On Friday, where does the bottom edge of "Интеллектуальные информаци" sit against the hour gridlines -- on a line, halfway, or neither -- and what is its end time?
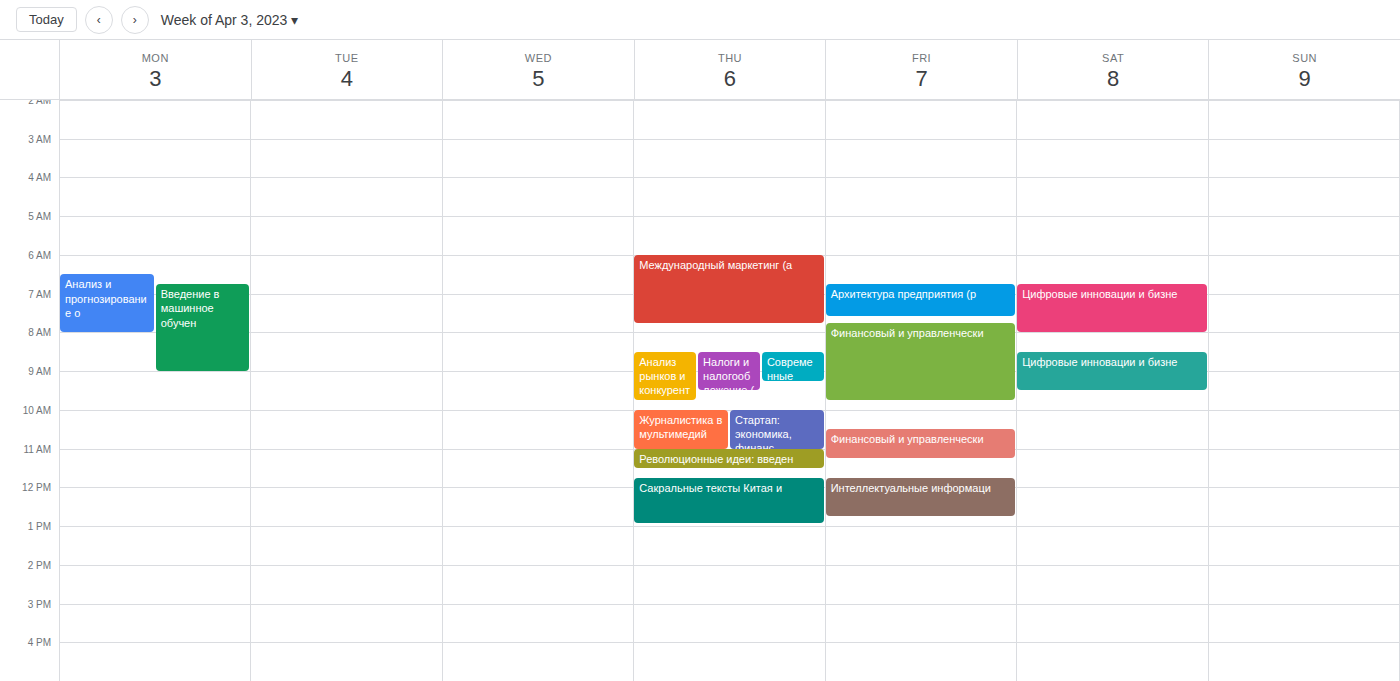
12:45 PM -- neither: three quarters of the way from the 12 PM line to the 1 PM line.